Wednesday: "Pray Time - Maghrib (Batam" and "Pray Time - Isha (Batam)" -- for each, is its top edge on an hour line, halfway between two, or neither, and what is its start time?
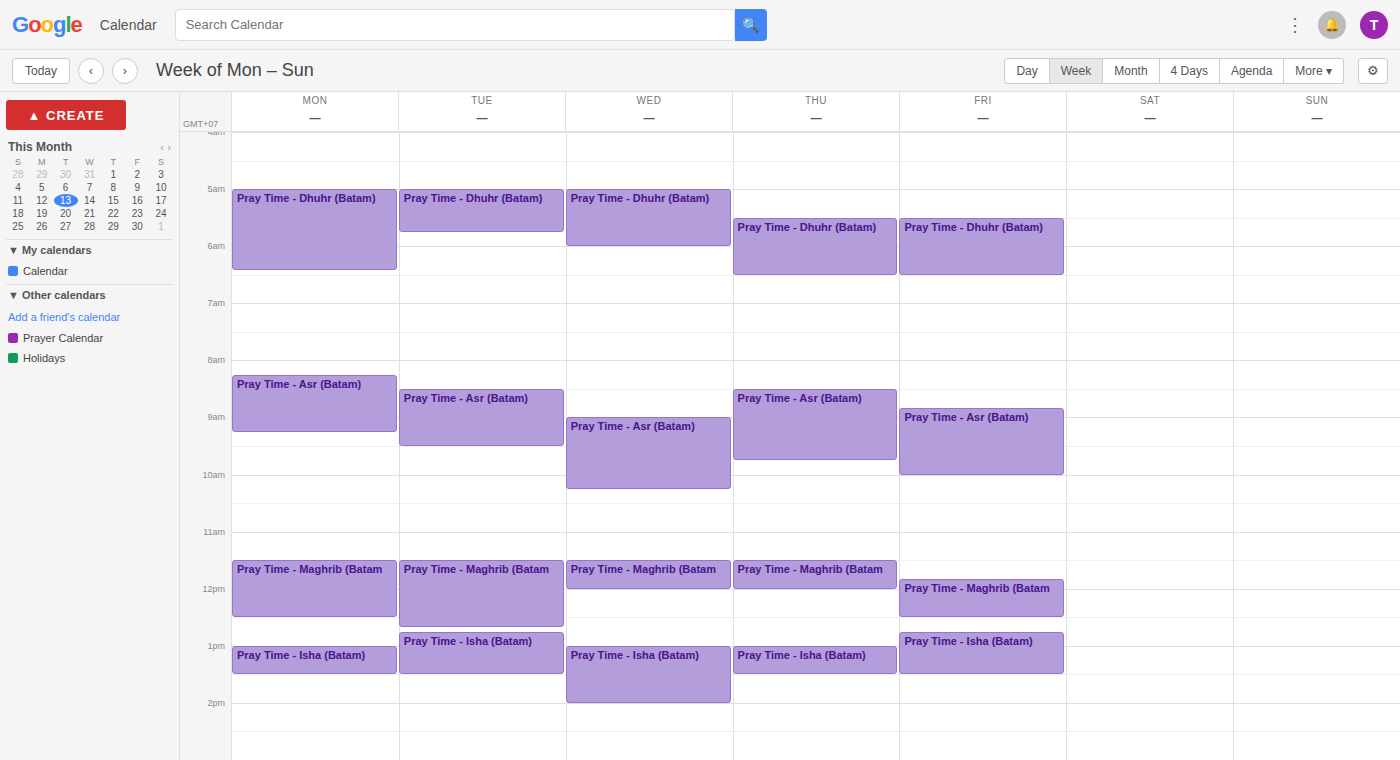
"Pray Time - Maghrib (Batam": 11:30 AM, halfway between the 11 AM and 12 PM lines. "Pray Time - Isha (Batam)": 1:00 PM, exactly on the 1 PM line.